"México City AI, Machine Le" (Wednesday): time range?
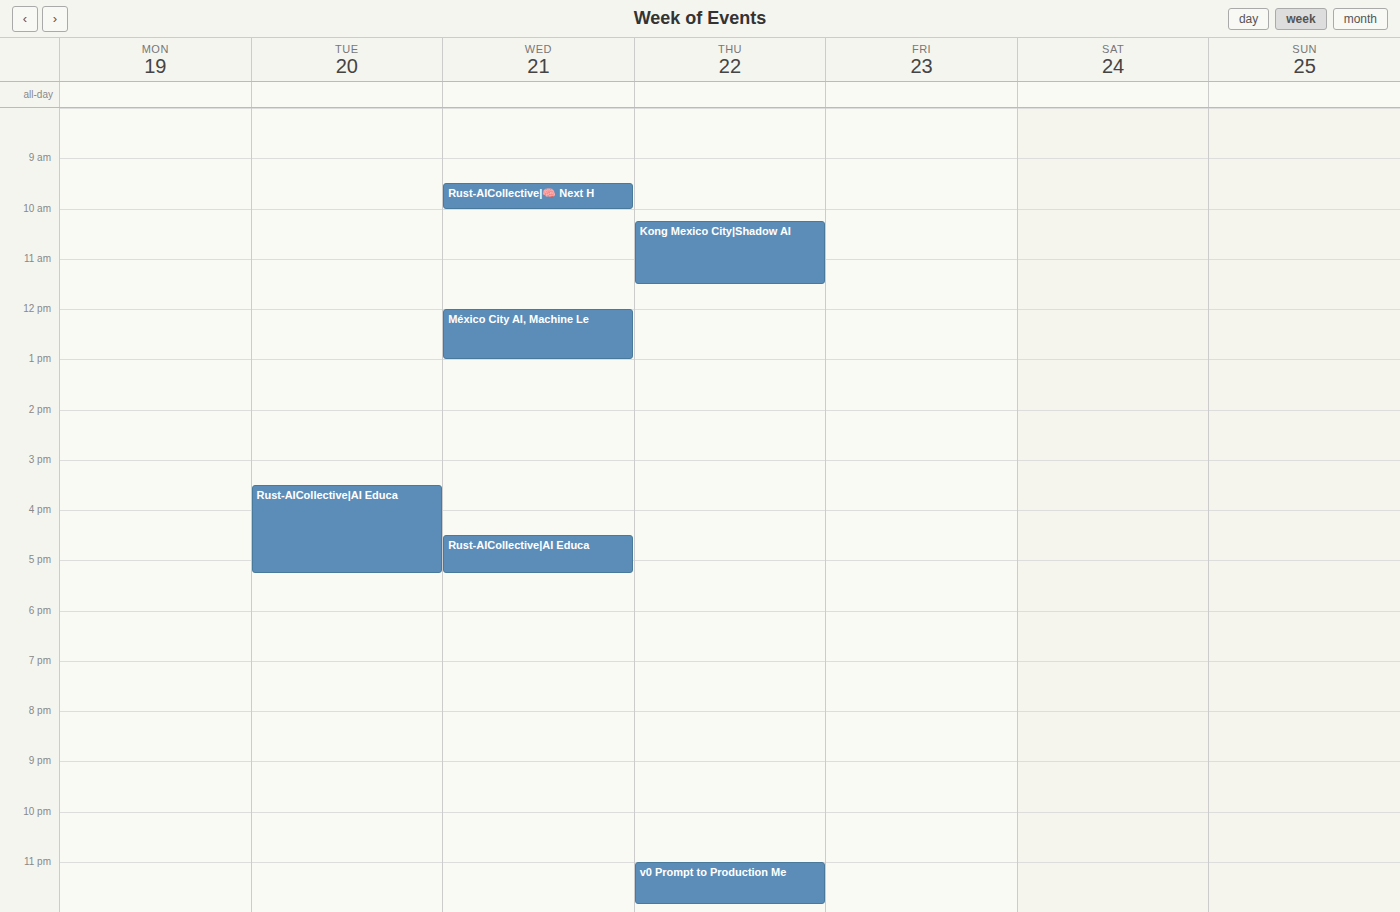
12:00 PM to 1:00 PM